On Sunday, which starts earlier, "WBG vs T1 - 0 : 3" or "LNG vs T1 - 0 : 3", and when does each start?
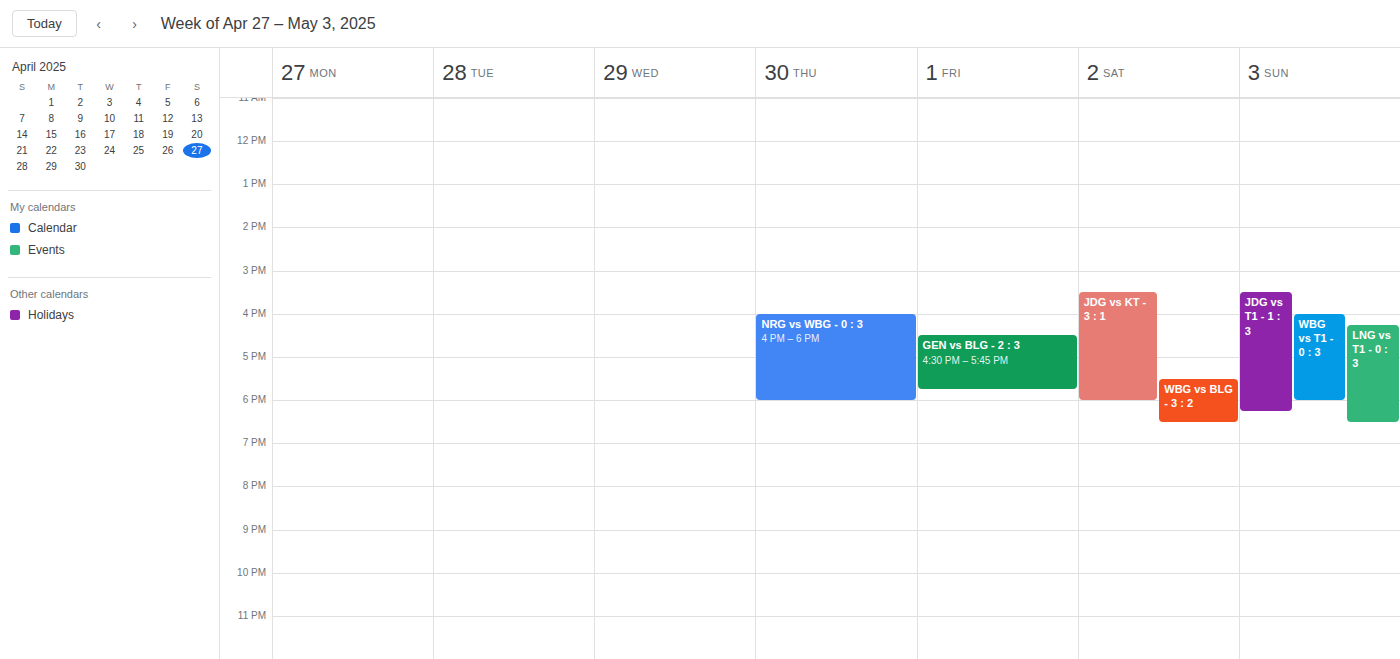
"WBG vs T1 - 0 : 3" 4:00 PM; "LNG vs T1 - 0 : 3" 4:15 PM.